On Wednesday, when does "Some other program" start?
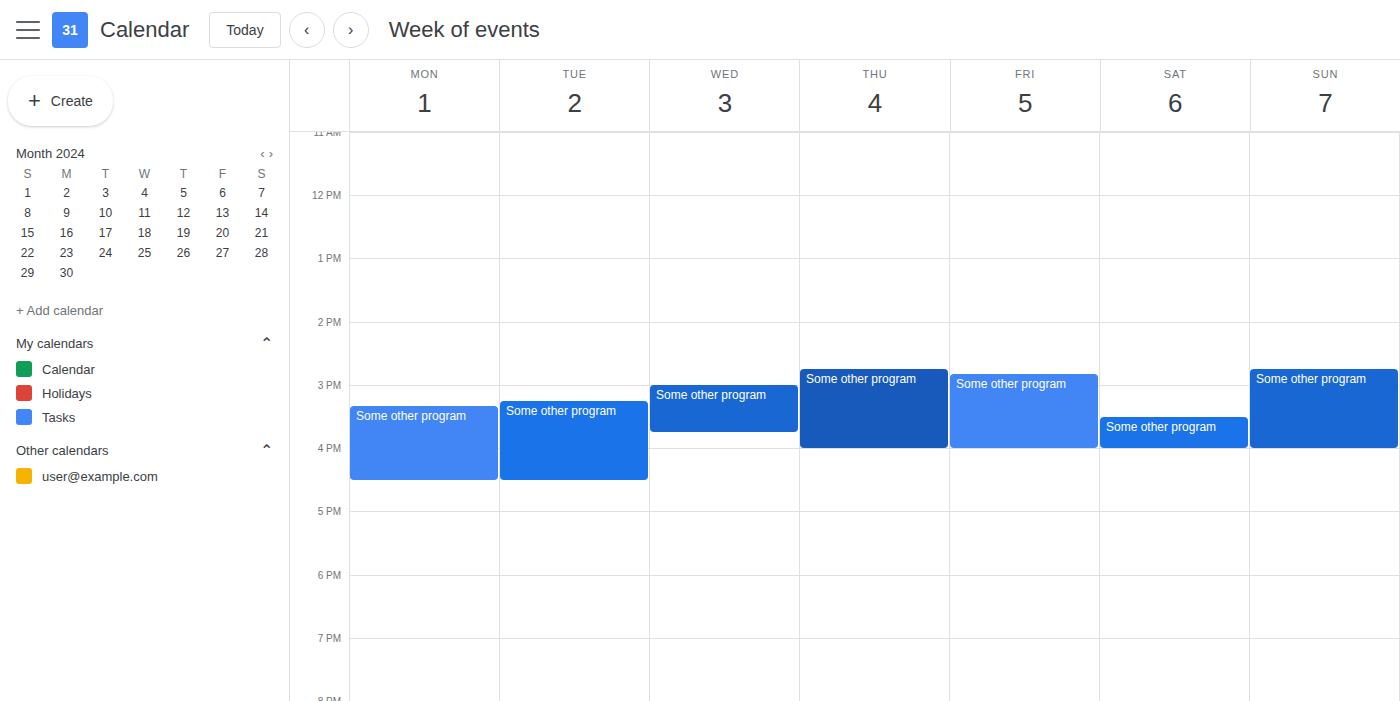
3:00 PM